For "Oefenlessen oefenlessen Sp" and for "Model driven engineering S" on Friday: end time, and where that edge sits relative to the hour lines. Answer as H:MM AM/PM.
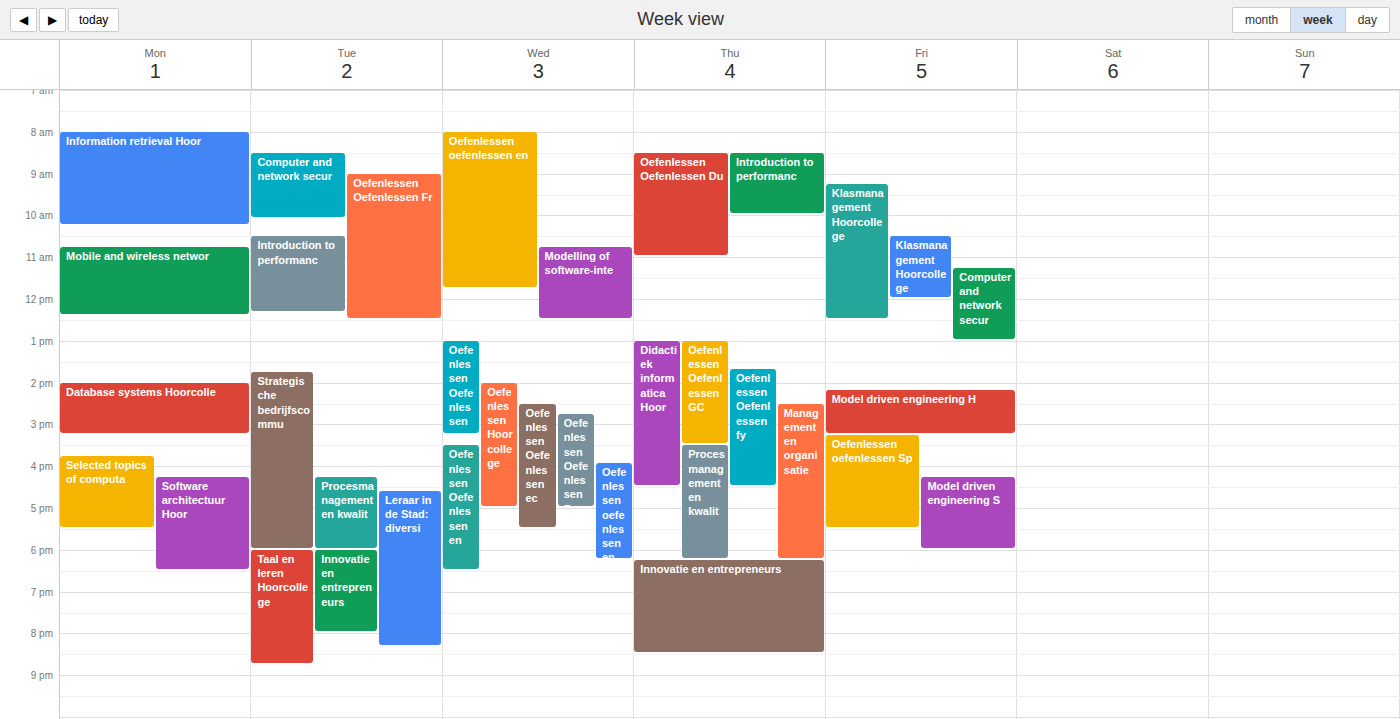
"Oefenlessen oefenlessen Sp": 5:30 PM, halfway between the 5 PM and 6 PM lines. "Model driven engineering S": 6:00 PM, exactly on the 6 PM line.